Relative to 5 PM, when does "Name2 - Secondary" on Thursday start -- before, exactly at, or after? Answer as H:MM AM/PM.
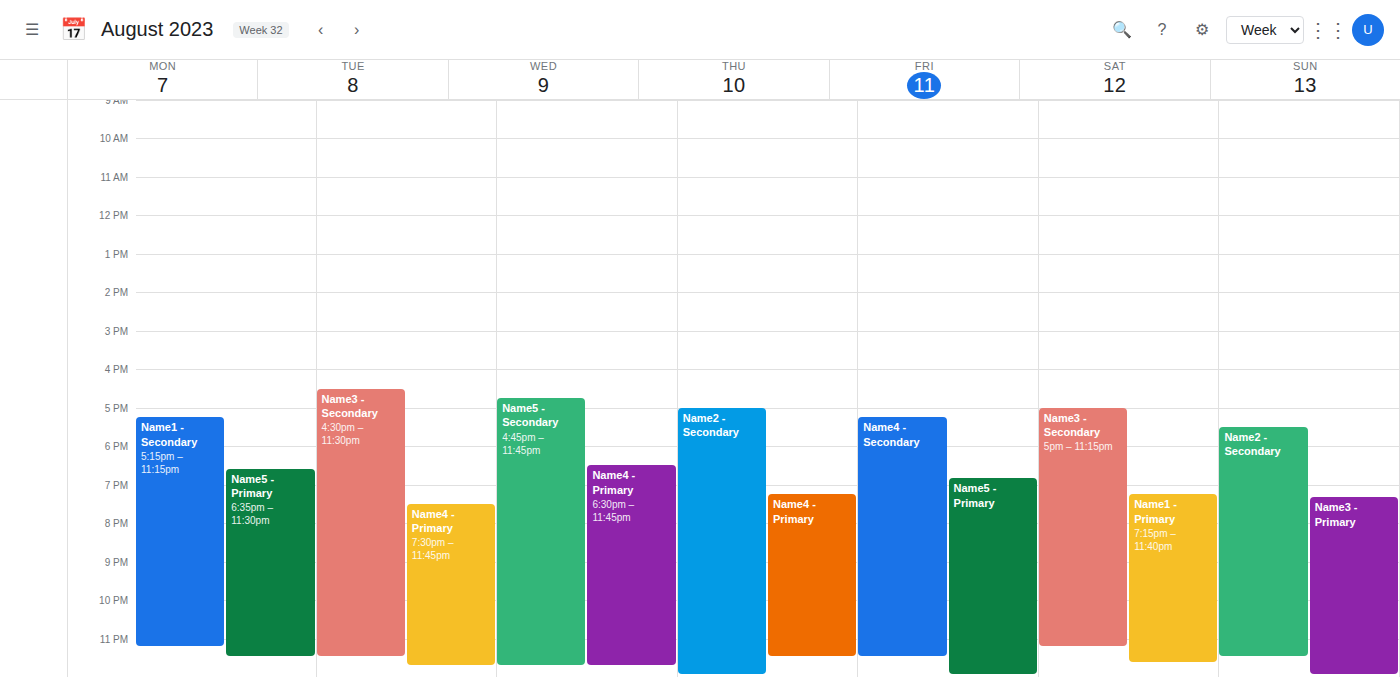
5:00 PM -- exactly at 5 PM, on the 5 PM line.